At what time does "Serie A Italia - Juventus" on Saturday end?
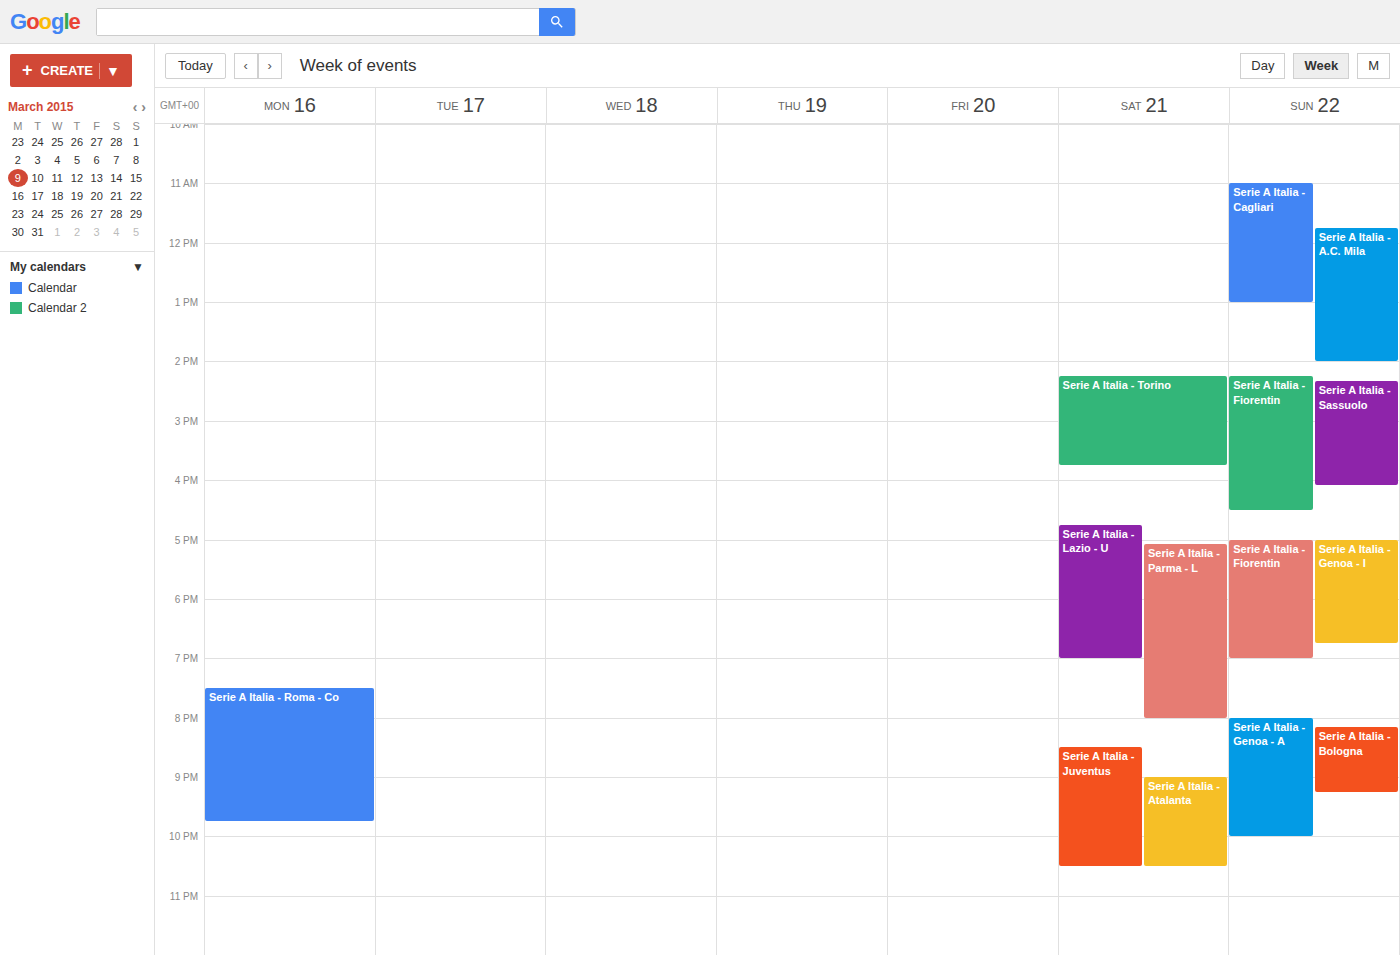
10:30 PM